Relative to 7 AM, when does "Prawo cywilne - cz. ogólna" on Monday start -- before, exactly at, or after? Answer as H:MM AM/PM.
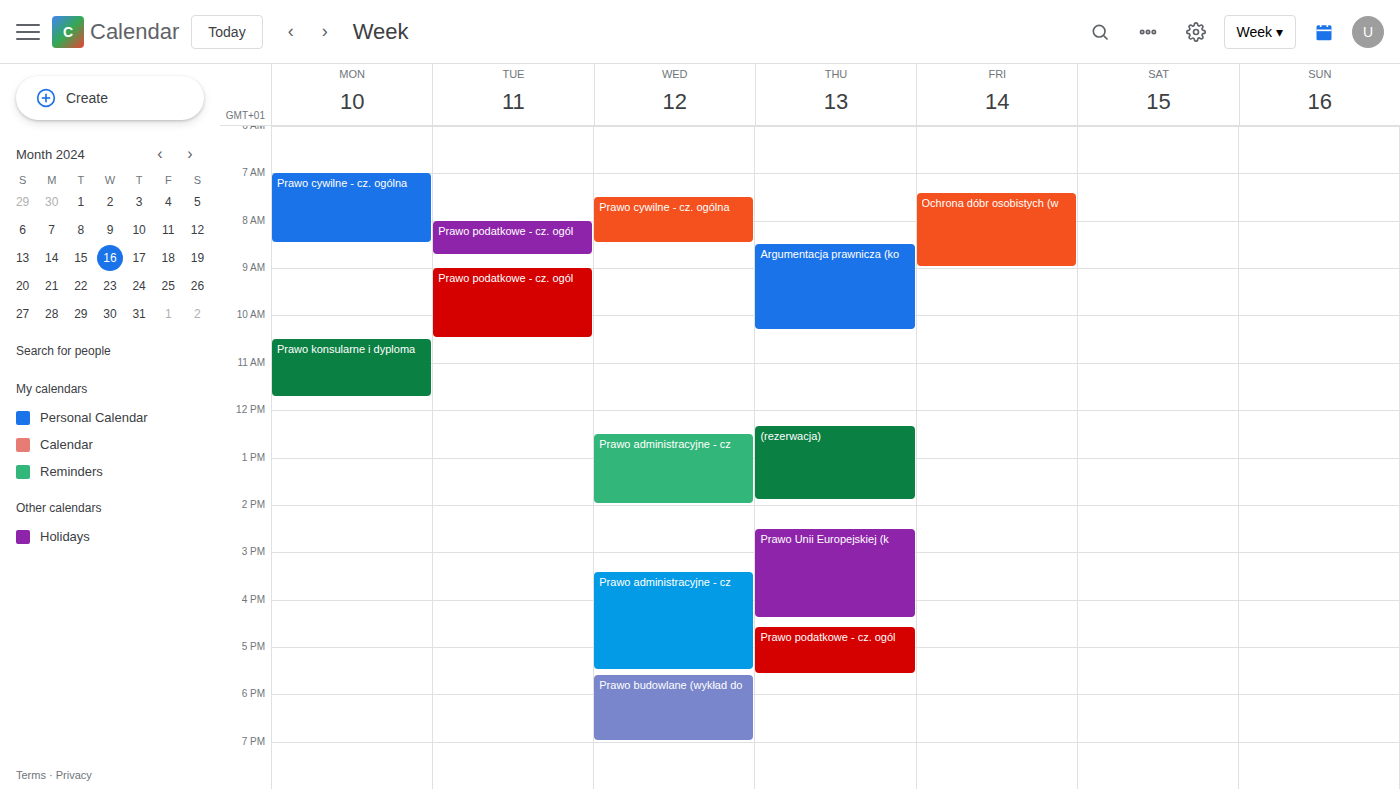
7:00 AM -- exactly at 7 AM, on the 7 AM line.